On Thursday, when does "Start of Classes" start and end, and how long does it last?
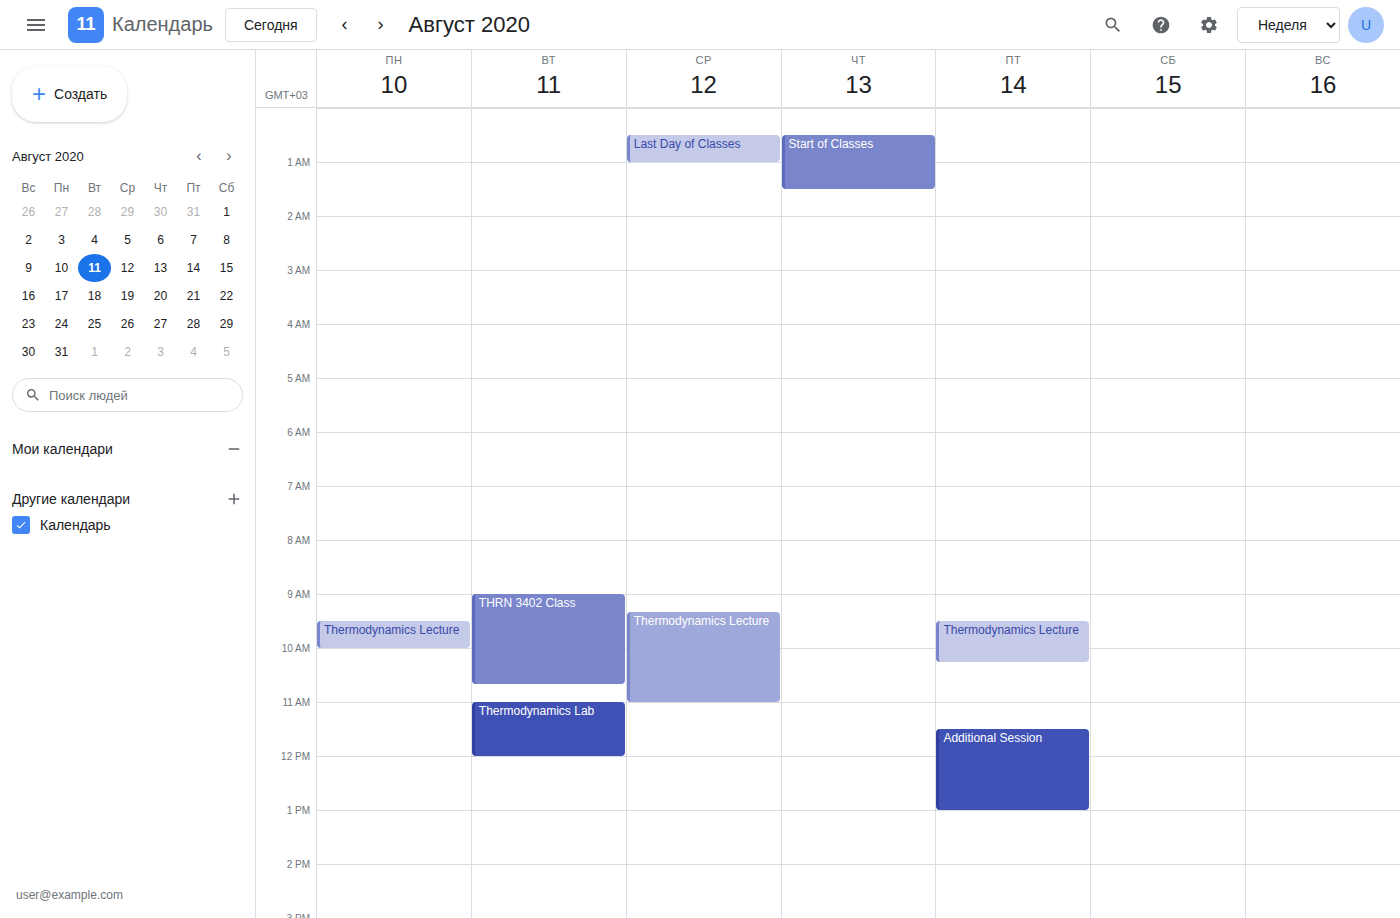
12:30 AM to 1:30 AM, 1 hour